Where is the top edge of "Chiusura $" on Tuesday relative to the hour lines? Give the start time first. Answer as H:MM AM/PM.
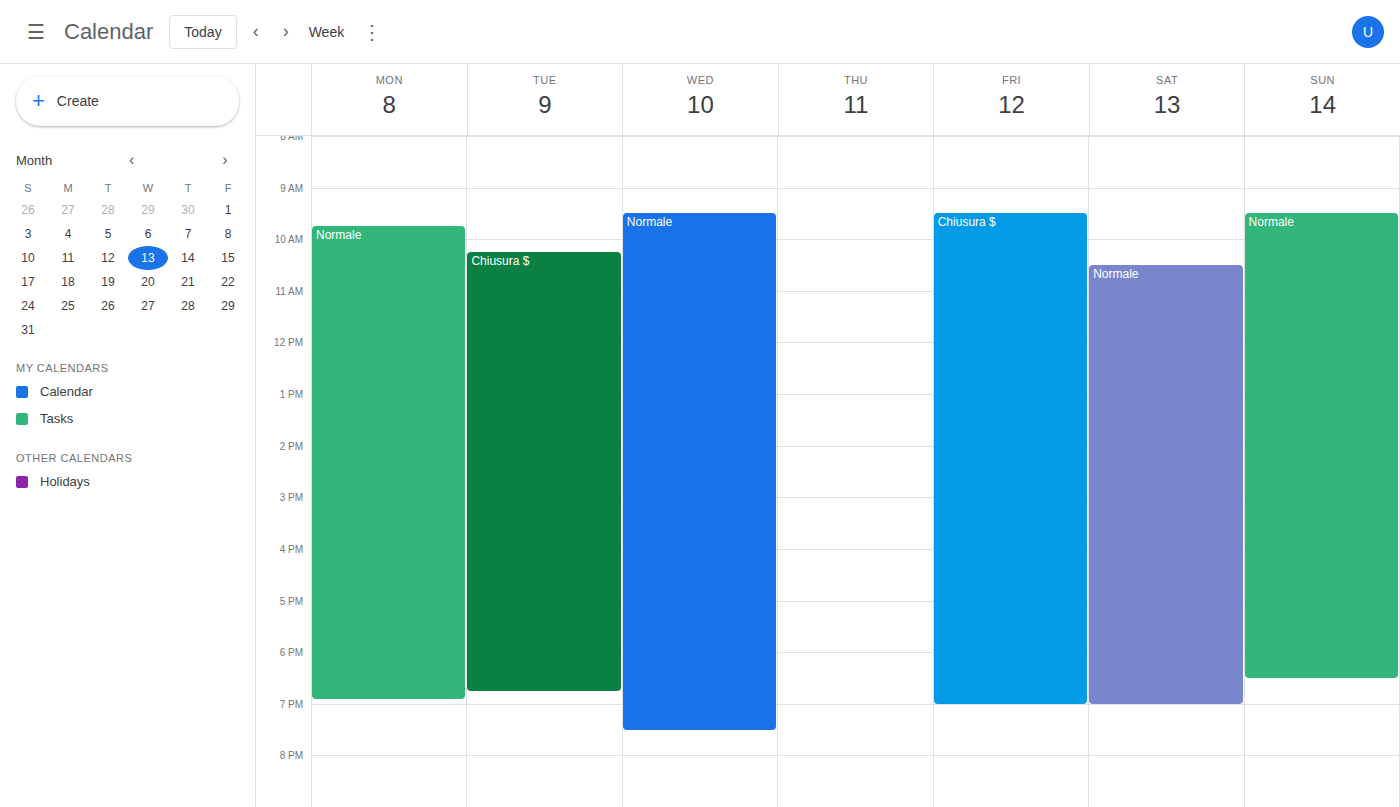
10:15 AM -- neither: a quarter of the way from the 10 AM line to the 11 AM line.